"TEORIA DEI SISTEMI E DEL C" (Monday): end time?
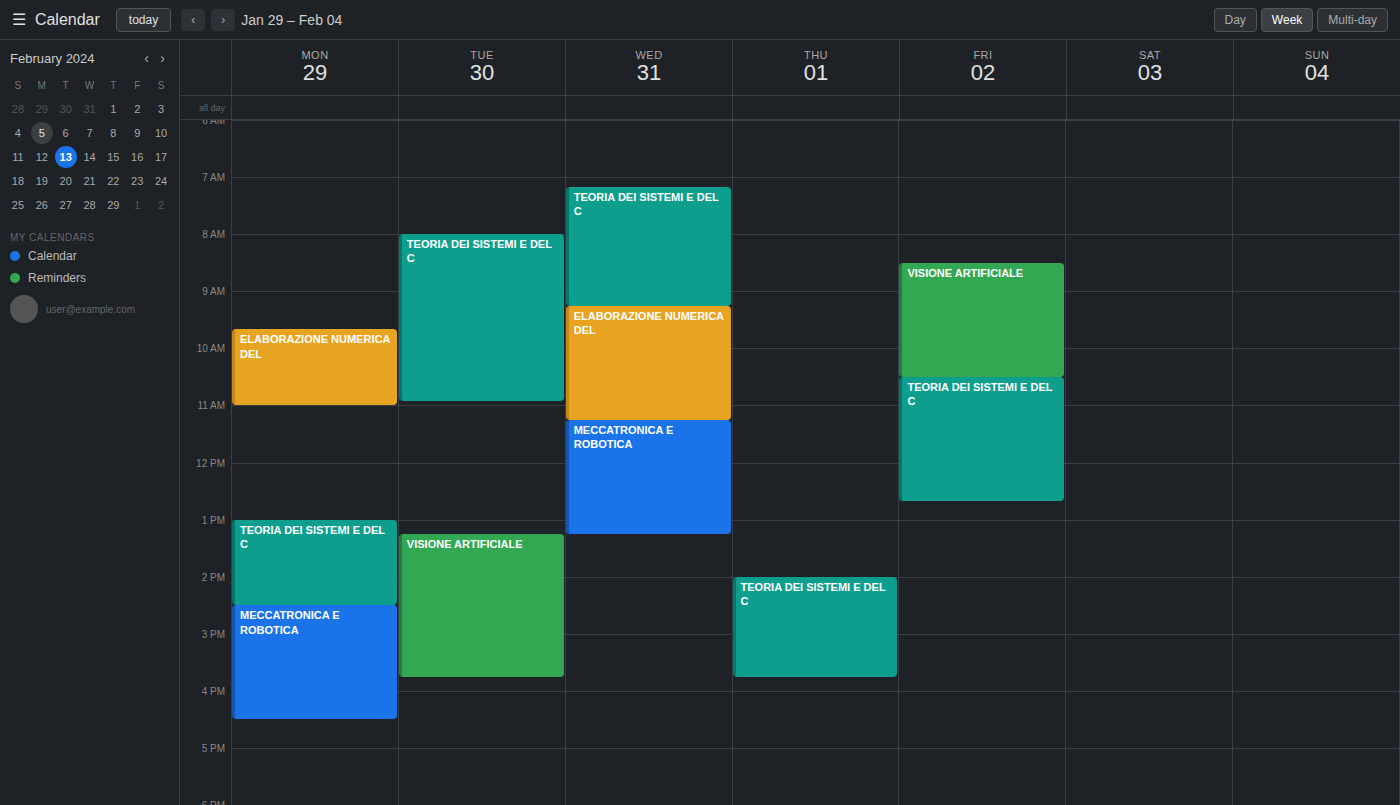
14:30